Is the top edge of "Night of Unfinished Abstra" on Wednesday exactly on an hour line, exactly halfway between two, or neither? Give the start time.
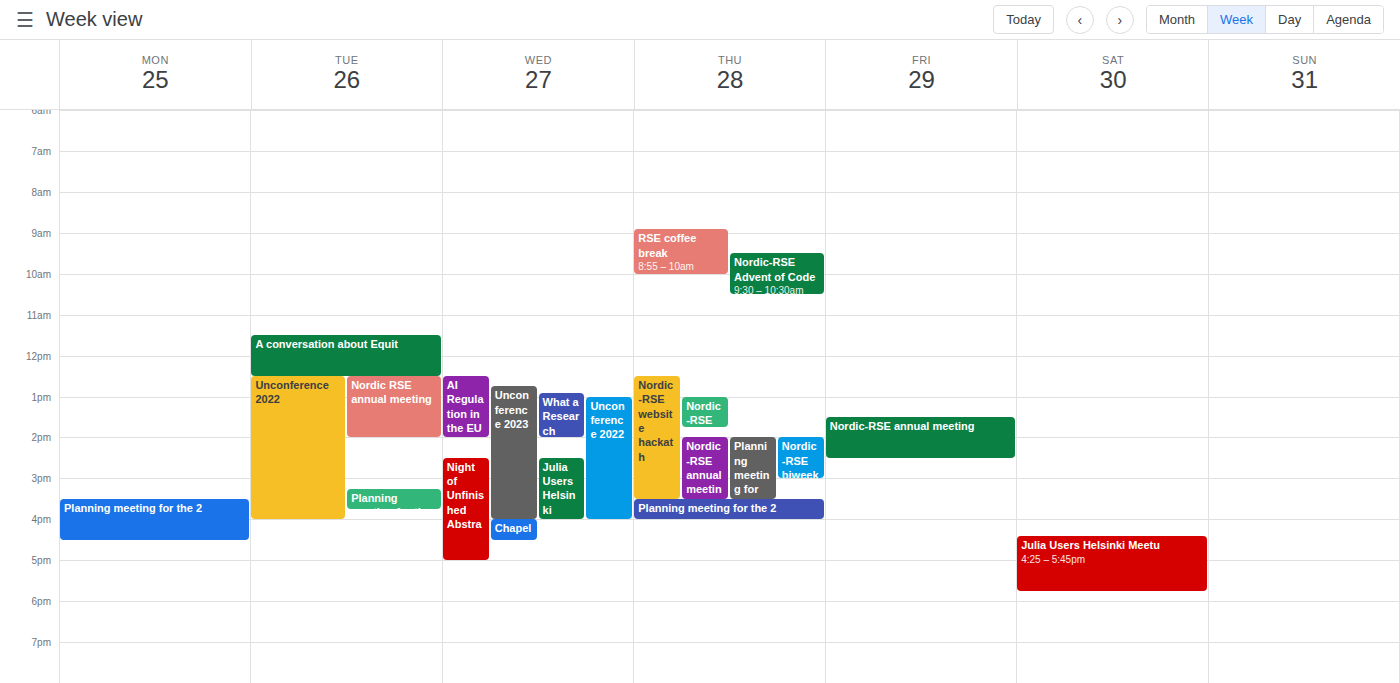
2:30 PM -- halfway between the 2 PM and 3 PM lines.